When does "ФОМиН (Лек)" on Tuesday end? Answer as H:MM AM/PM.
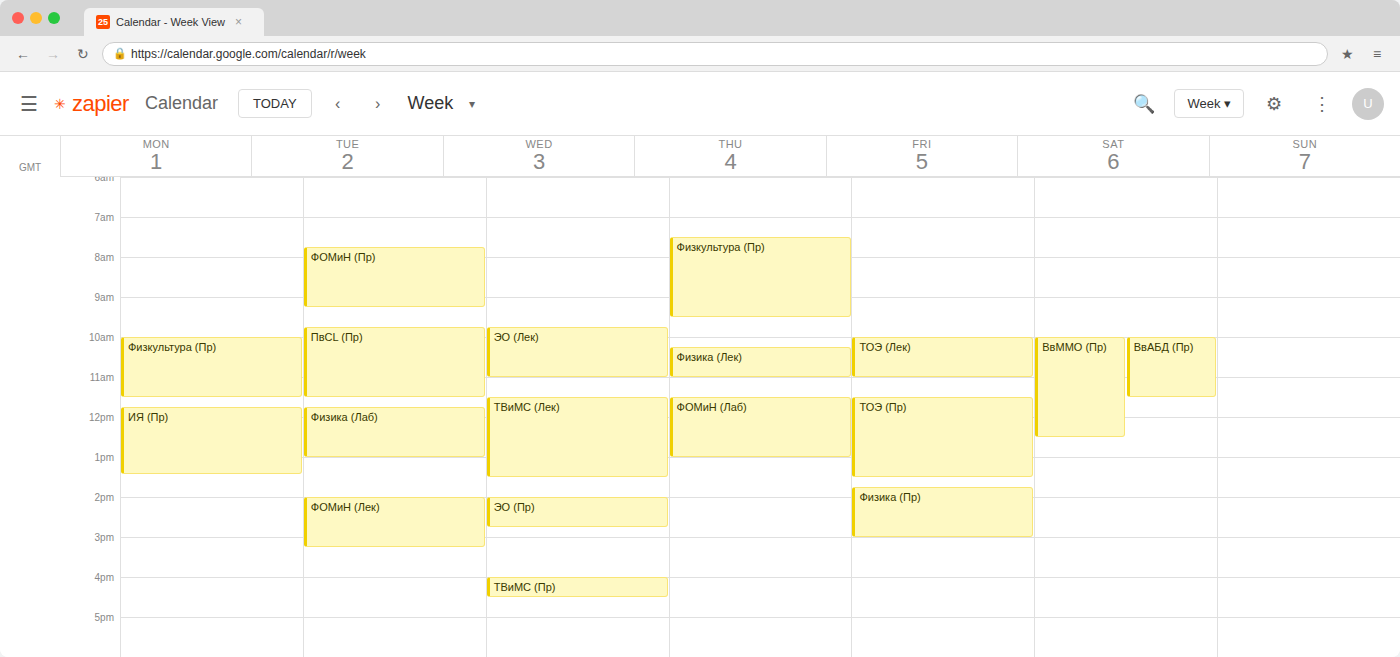
3:15 PM